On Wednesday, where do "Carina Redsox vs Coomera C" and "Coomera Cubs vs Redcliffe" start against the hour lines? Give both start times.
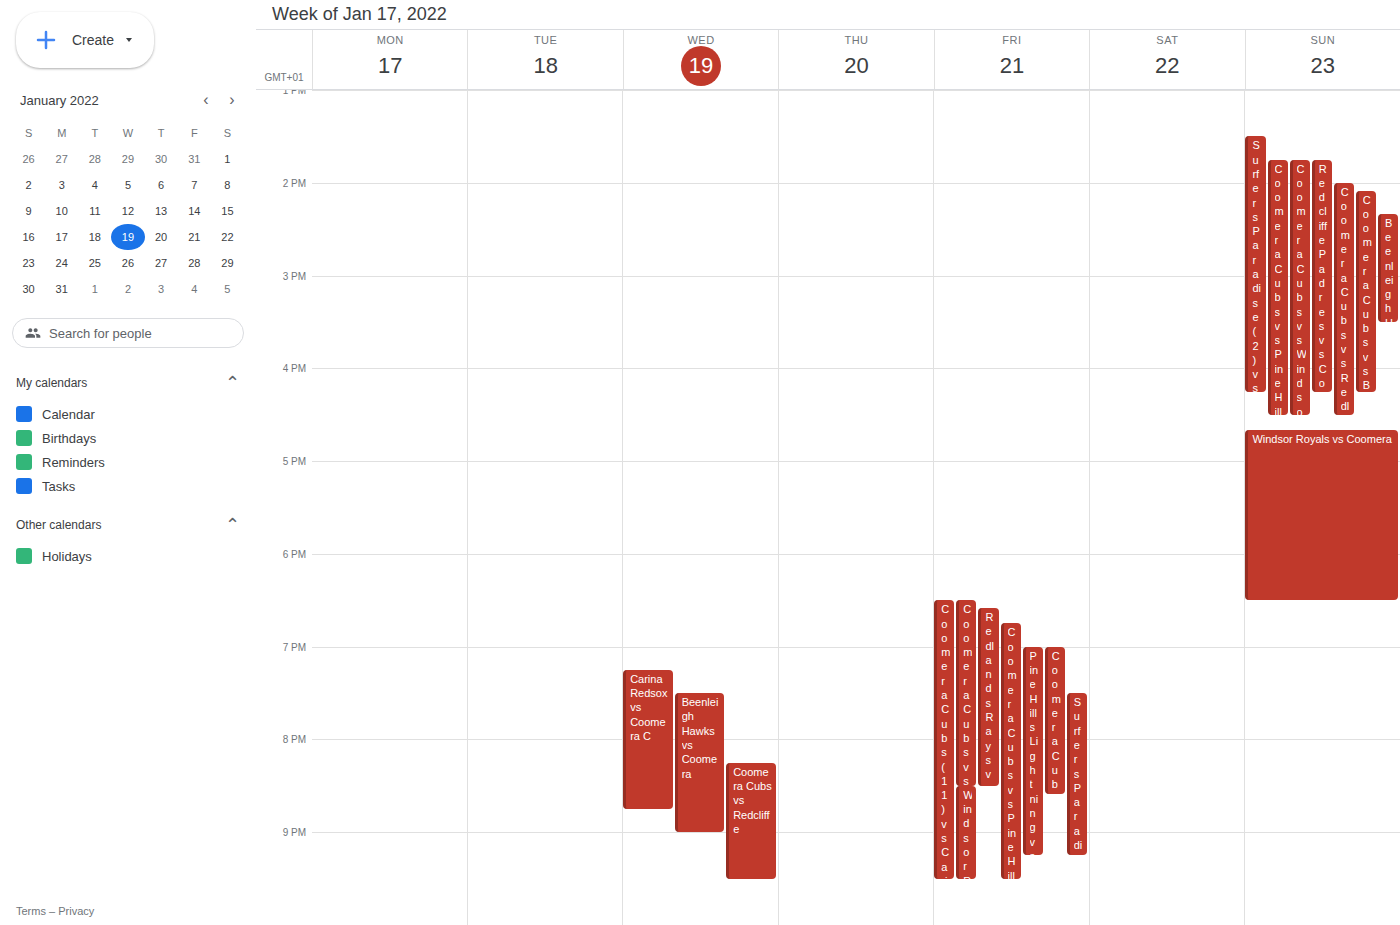
"Carina Redsox vs Coomera C": 7:15 PM, neither: a quarter of the way from the 7 PM line to the 8 PM line. "Coomera Cubs vs Redcliffe": 8:15 PM, neither: a quarter of the way from the 8 PM line to the 9 PM line.